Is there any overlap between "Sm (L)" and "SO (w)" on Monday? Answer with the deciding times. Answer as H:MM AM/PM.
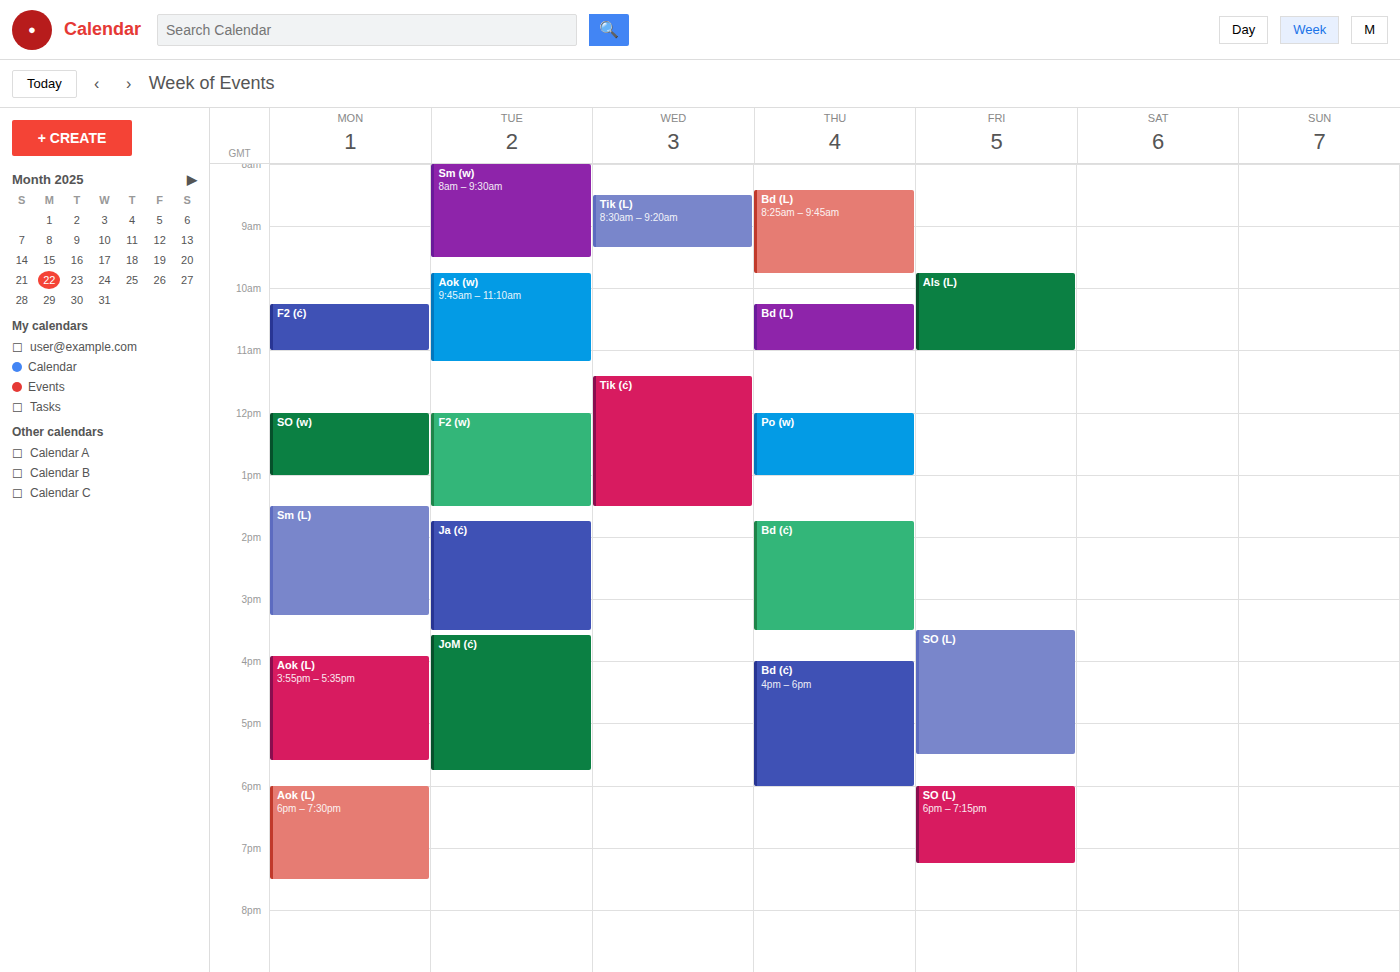
"SO (w)" ends at 1:00 PM and "Sm (L)" starts at 1:30 PM -- no overlap.